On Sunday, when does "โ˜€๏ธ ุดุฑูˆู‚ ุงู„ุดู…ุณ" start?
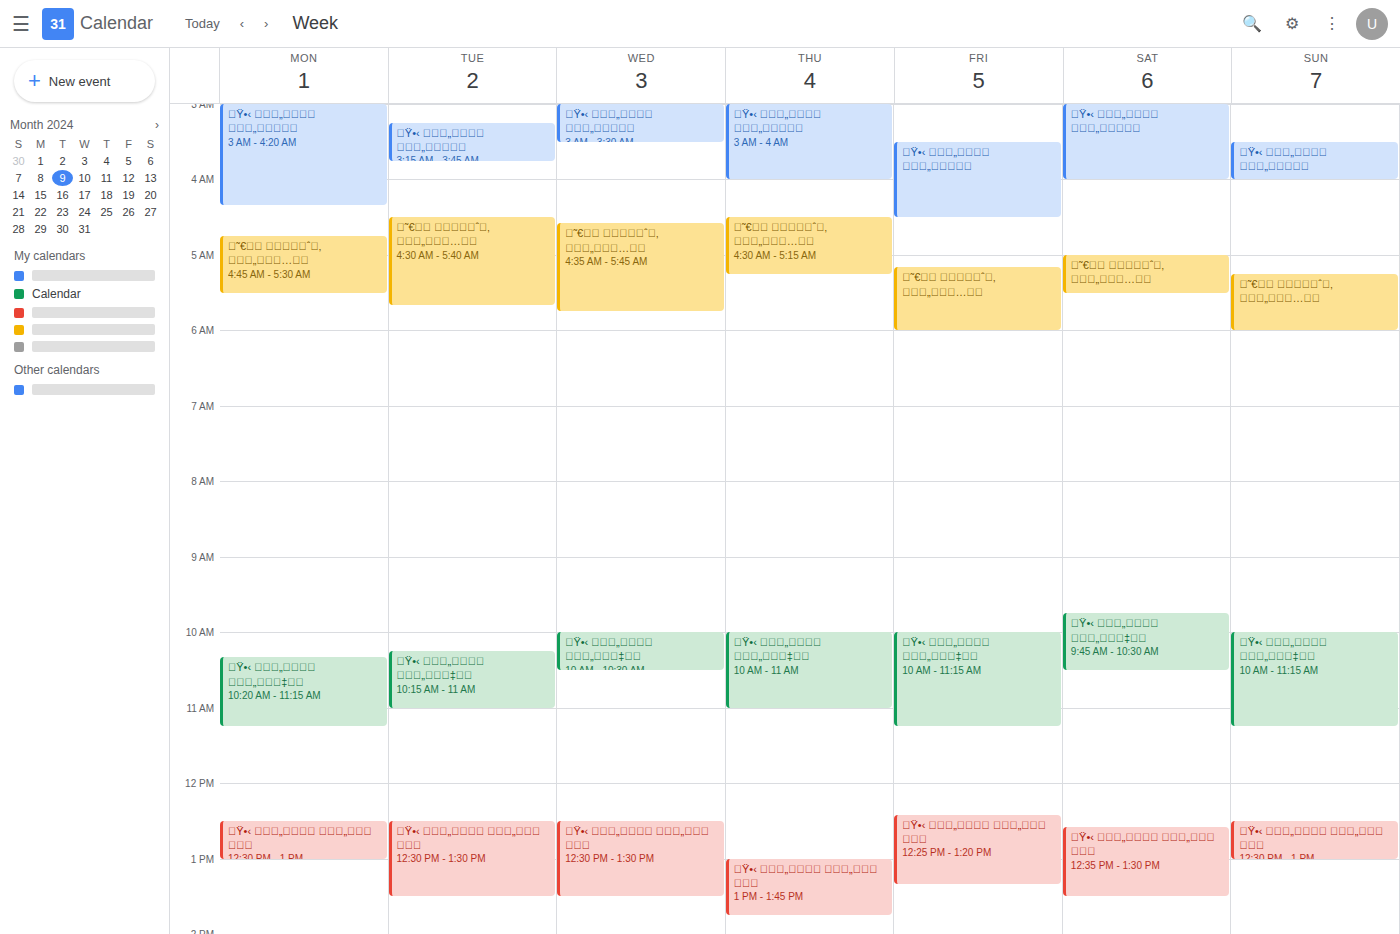
5:15 AM